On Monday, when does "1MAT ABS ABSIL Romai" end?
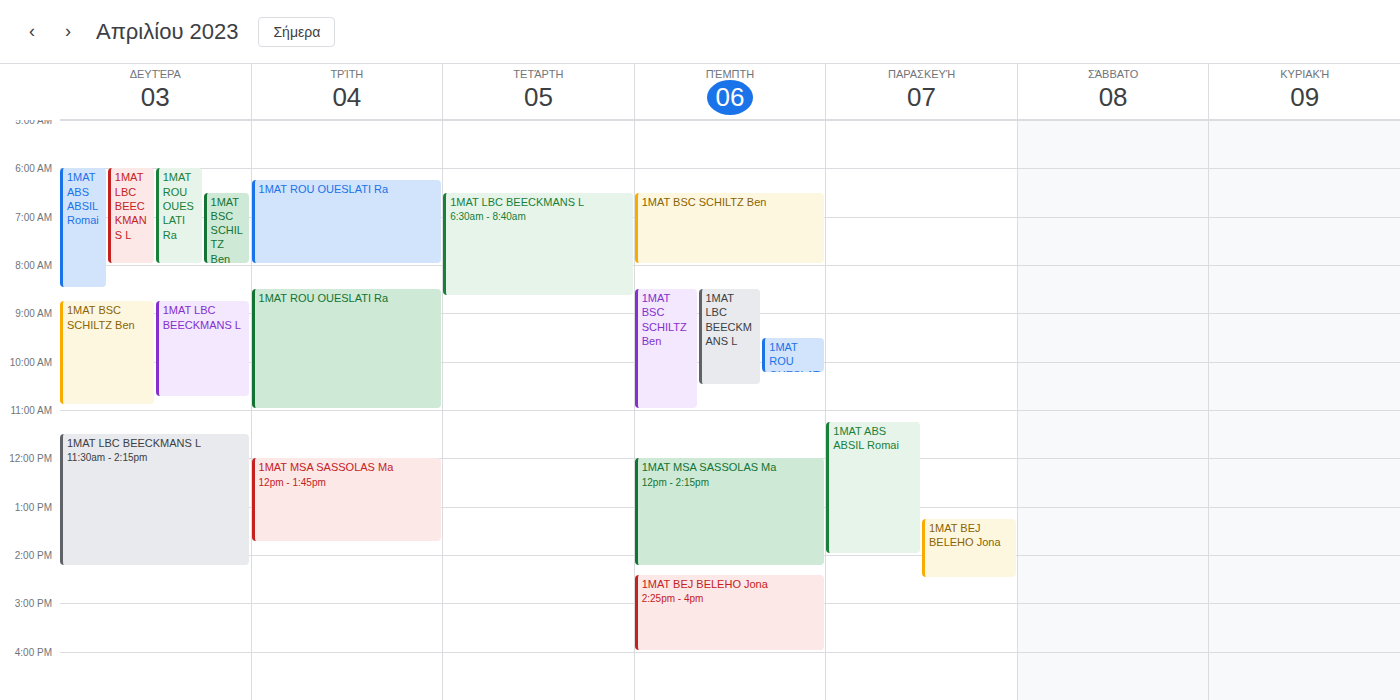
8:30 AM